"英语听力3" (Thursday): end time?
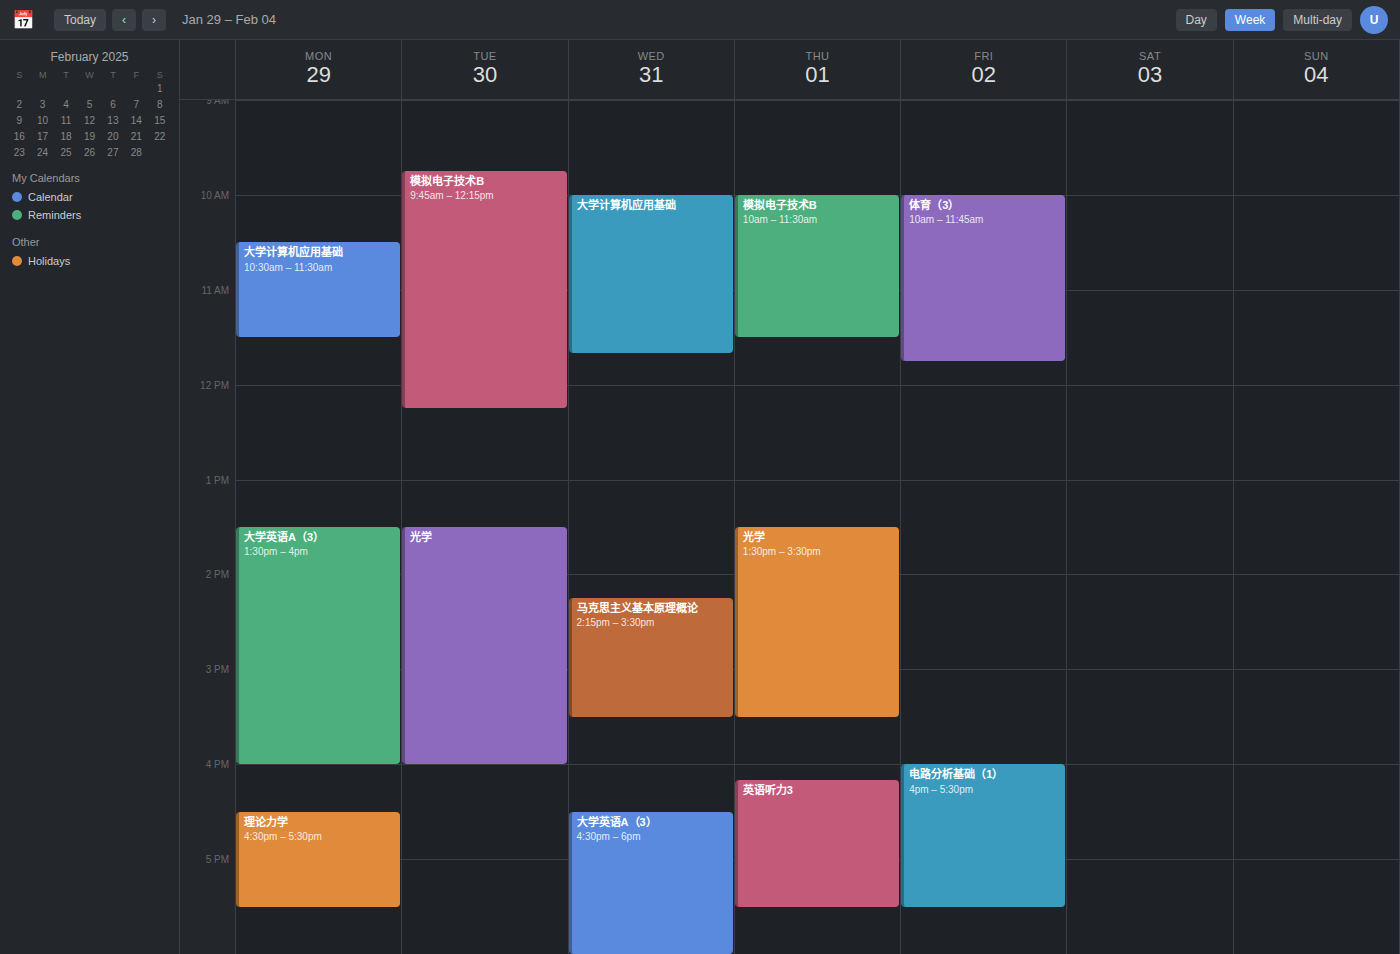
5:30 PM